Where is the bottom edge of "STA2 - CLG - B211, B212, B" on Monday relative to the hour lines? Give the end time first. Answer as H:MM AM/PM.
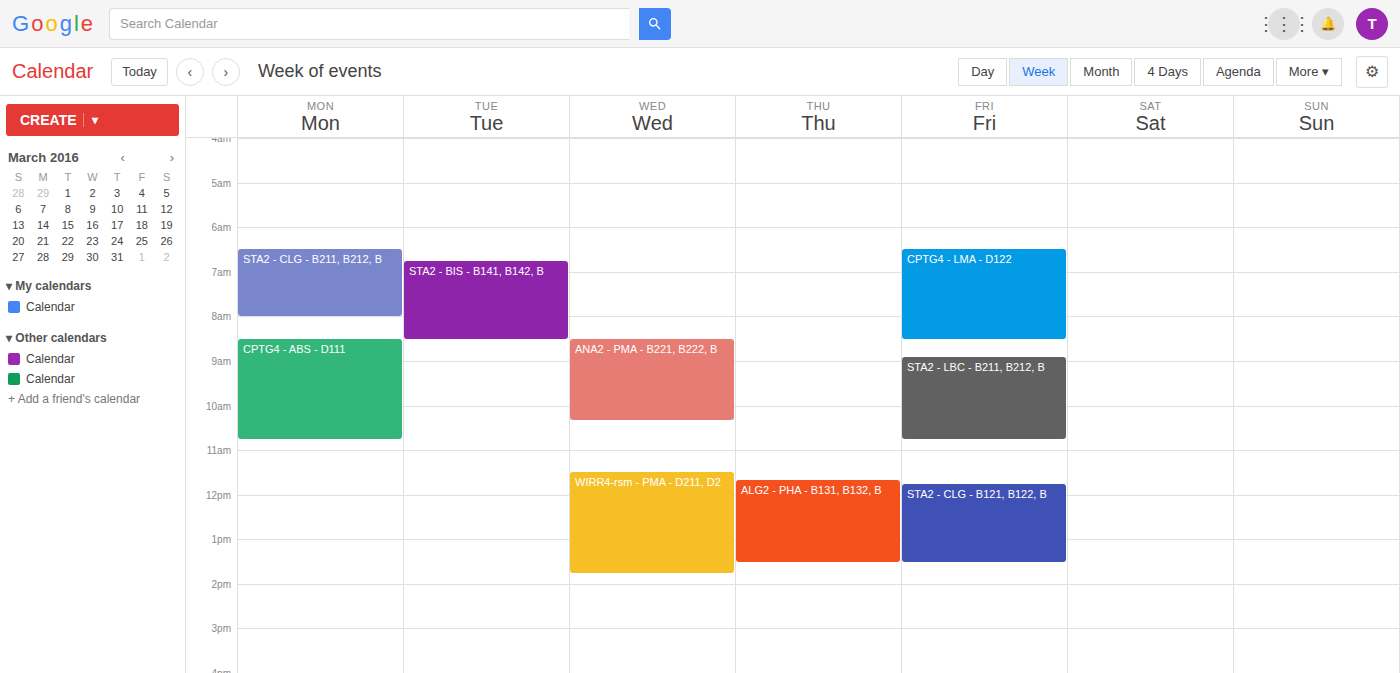
8:00 AM -- exactly on the 8 AM line.